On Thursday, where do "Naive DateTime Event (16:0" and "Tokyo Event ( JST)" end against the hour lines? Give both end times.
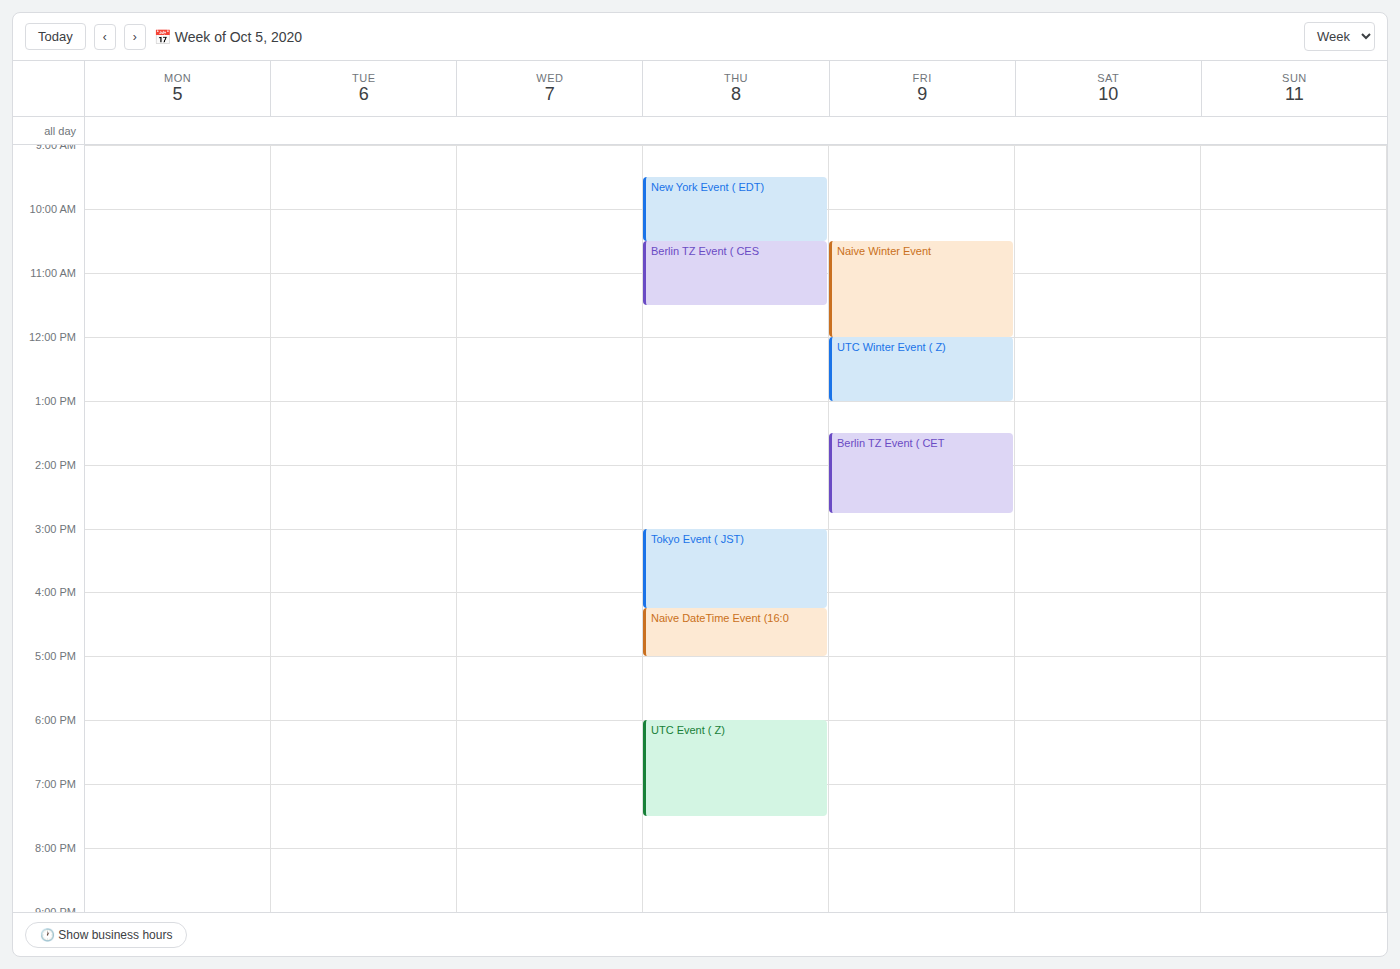
"Naive DateTime Event (16:0": 5:00 PM, exactly on the 5 PM line. "Tokyo Event ( JST)": 4:15 PM, neither: a quarter of the way from the 4 PM line to the 5 PM line.